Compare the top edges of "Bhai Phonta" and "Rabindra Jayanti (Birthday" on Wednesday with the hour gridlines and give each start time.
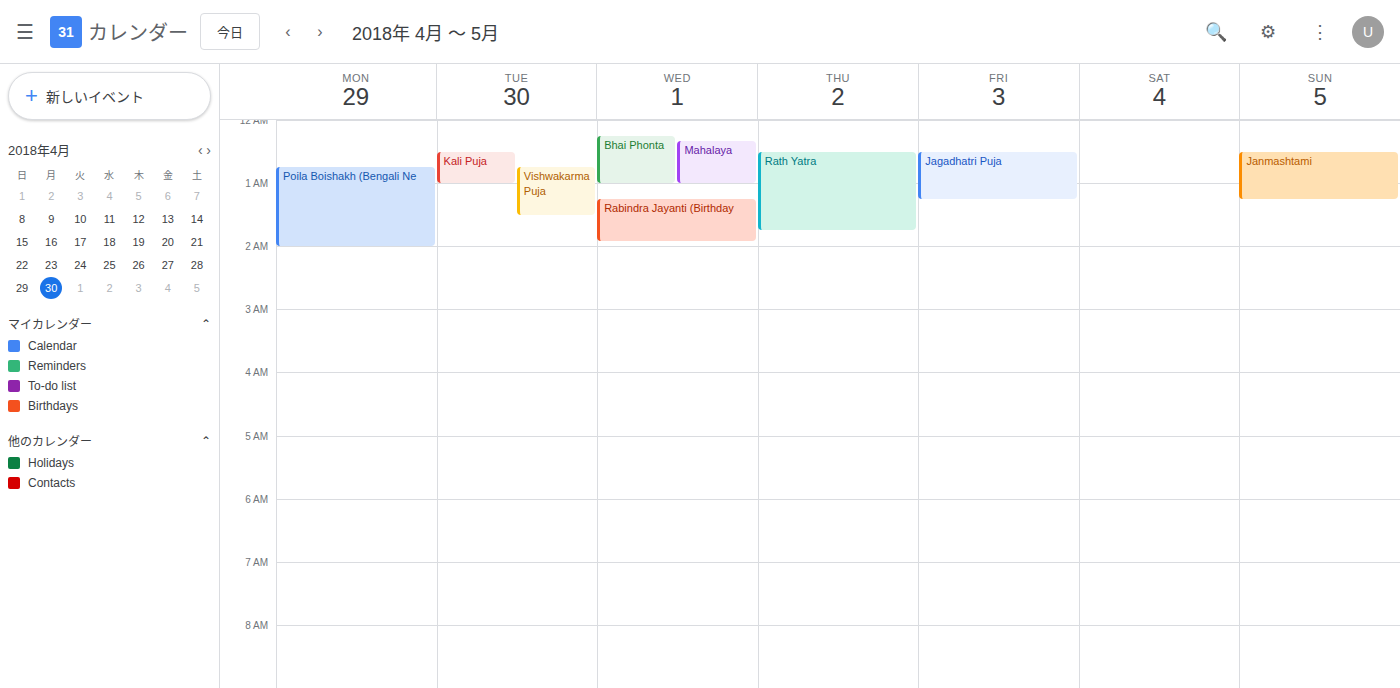
"Bhai Phonta": 00:15, neither: a quarter of the way from the 00:00 line to the 01:00 line. "Rabindra Jayanti (Birthday": 01:15, neither: a quarter of the way from the 01:00 line to the 02:00 line.